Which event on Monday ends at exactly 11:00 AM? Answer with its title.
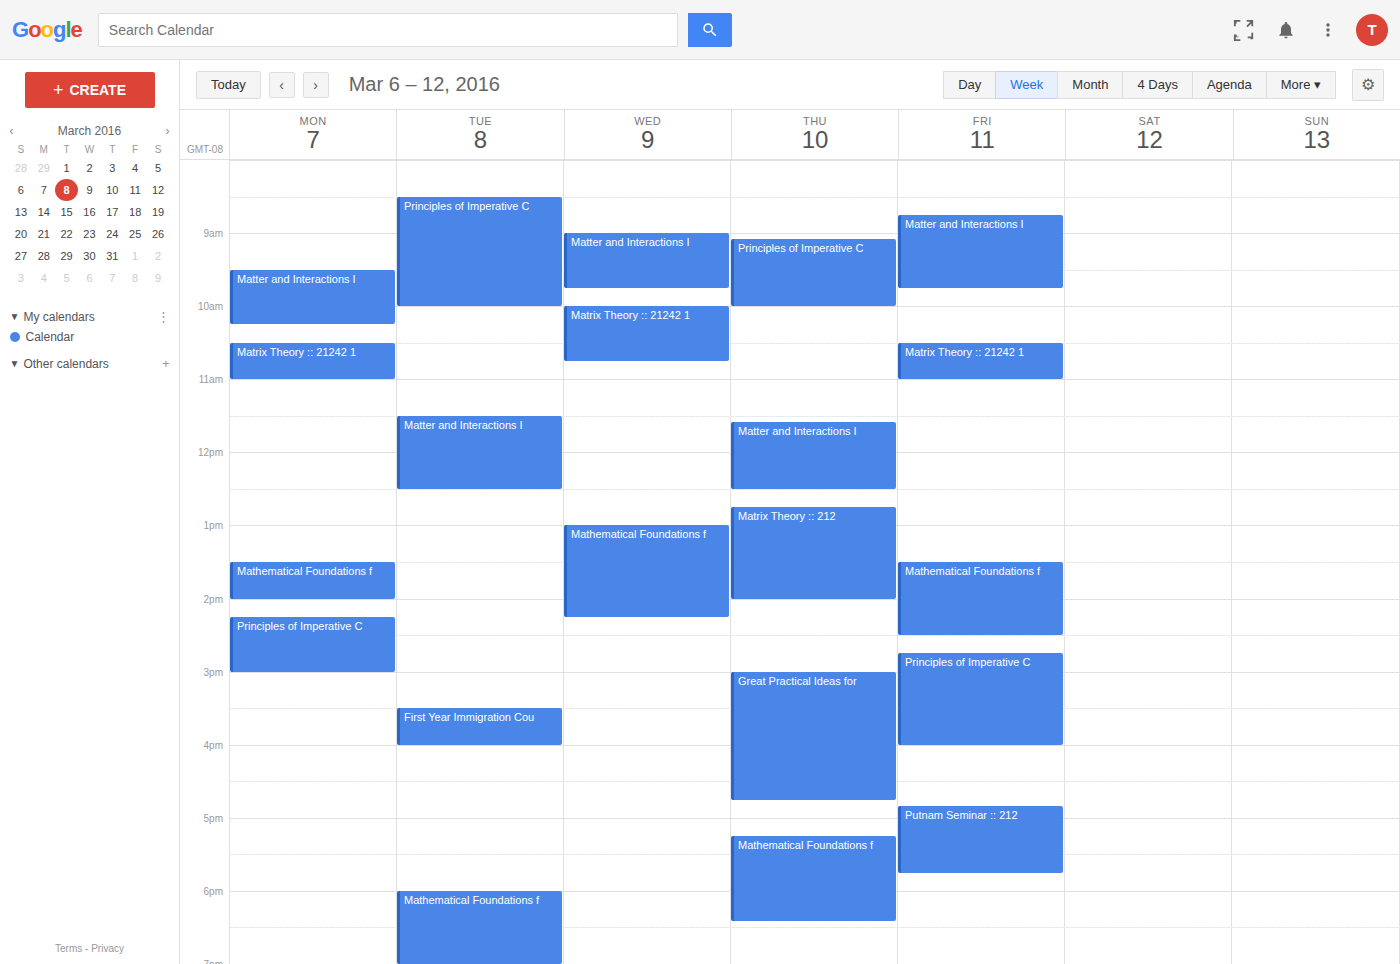
"Matrix Theory :: 21242 1"